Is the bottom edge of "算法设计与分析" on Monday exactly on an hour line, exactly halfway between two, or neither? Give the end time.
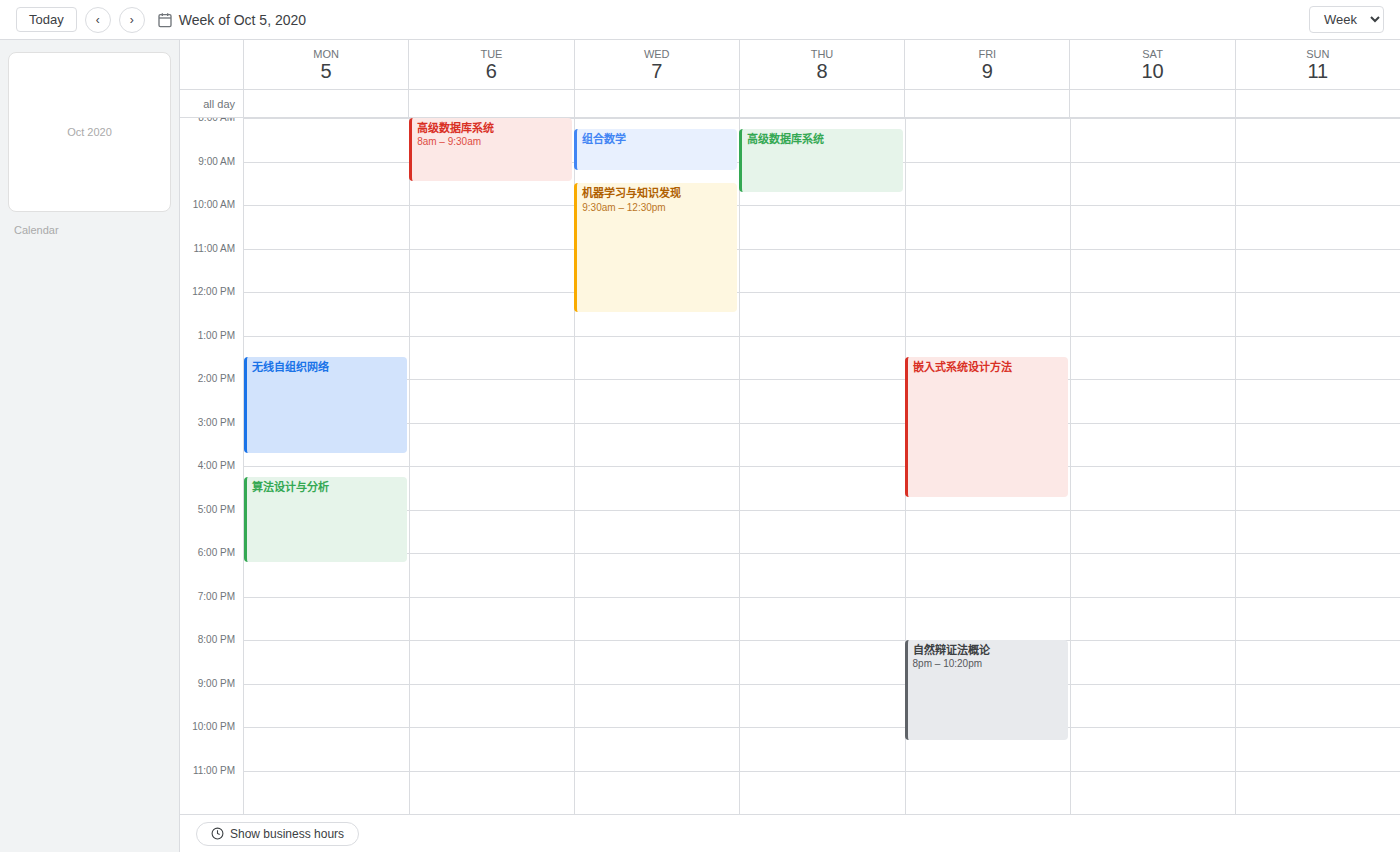
6:15 PM -- neither: a quarter of the way from the 6 PM line to the 7 PM line.